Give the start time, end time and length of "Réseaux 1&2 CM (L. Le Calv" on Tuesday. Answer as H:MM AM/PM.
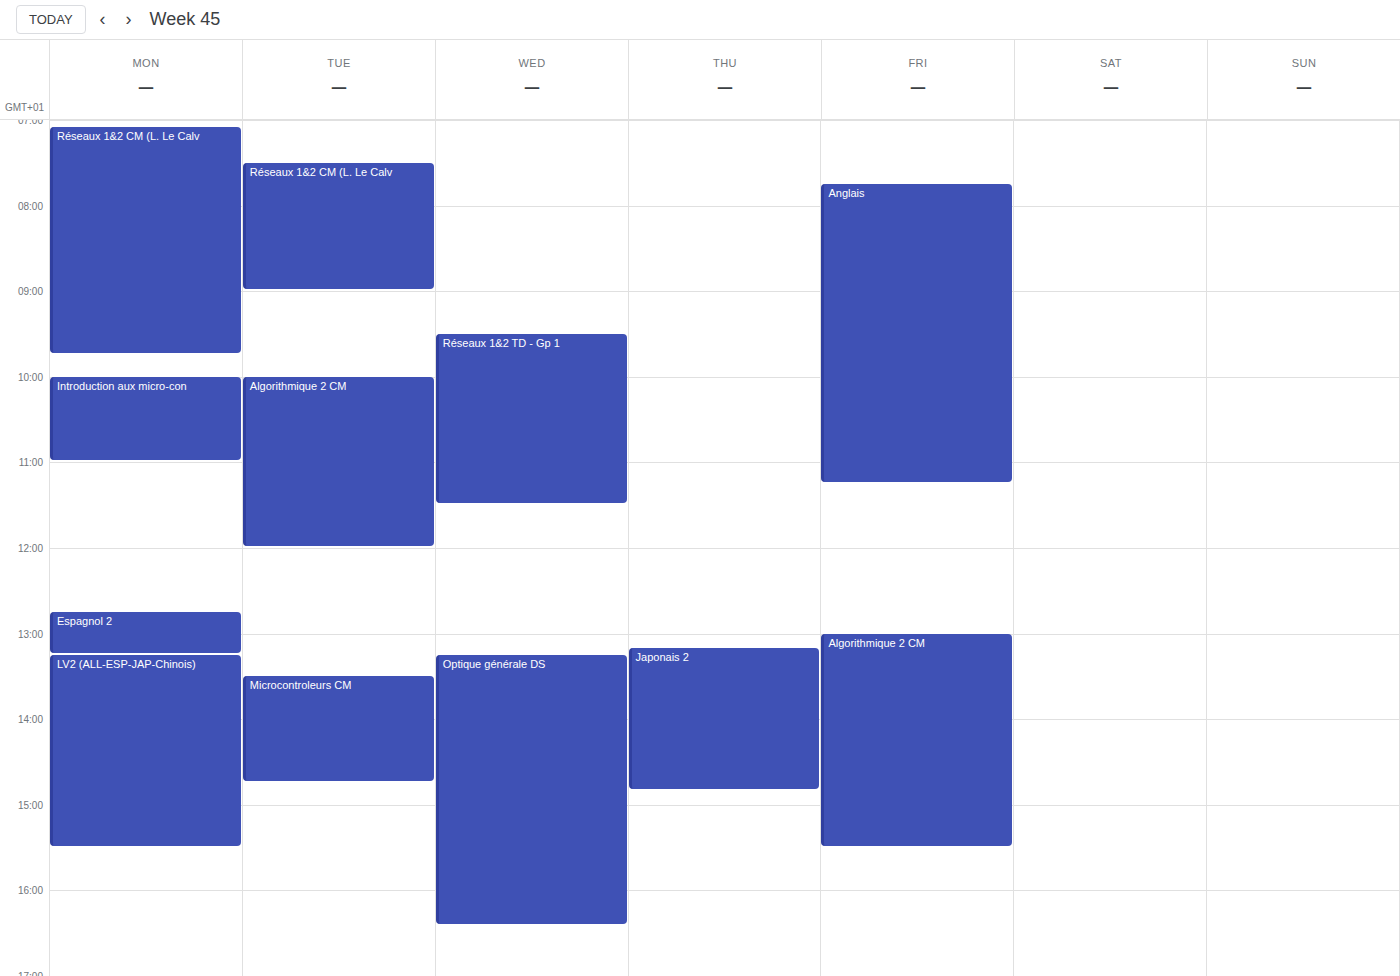
7:30 AM to 9:00 AM, 1 hour 30 minutes